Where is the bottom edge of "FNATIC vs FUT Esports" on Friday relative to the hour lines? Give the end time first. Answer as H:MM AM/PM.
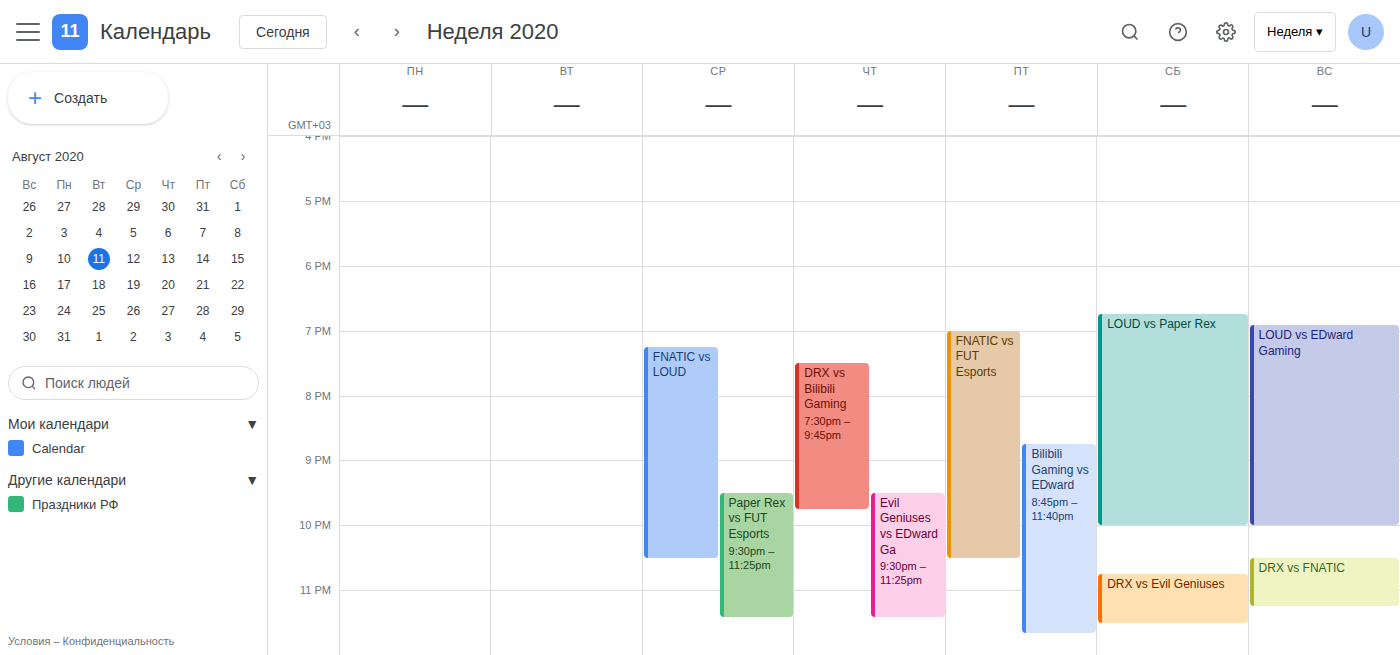
10:30 PM -- halfway between the 10 PM and 11 PM lines.